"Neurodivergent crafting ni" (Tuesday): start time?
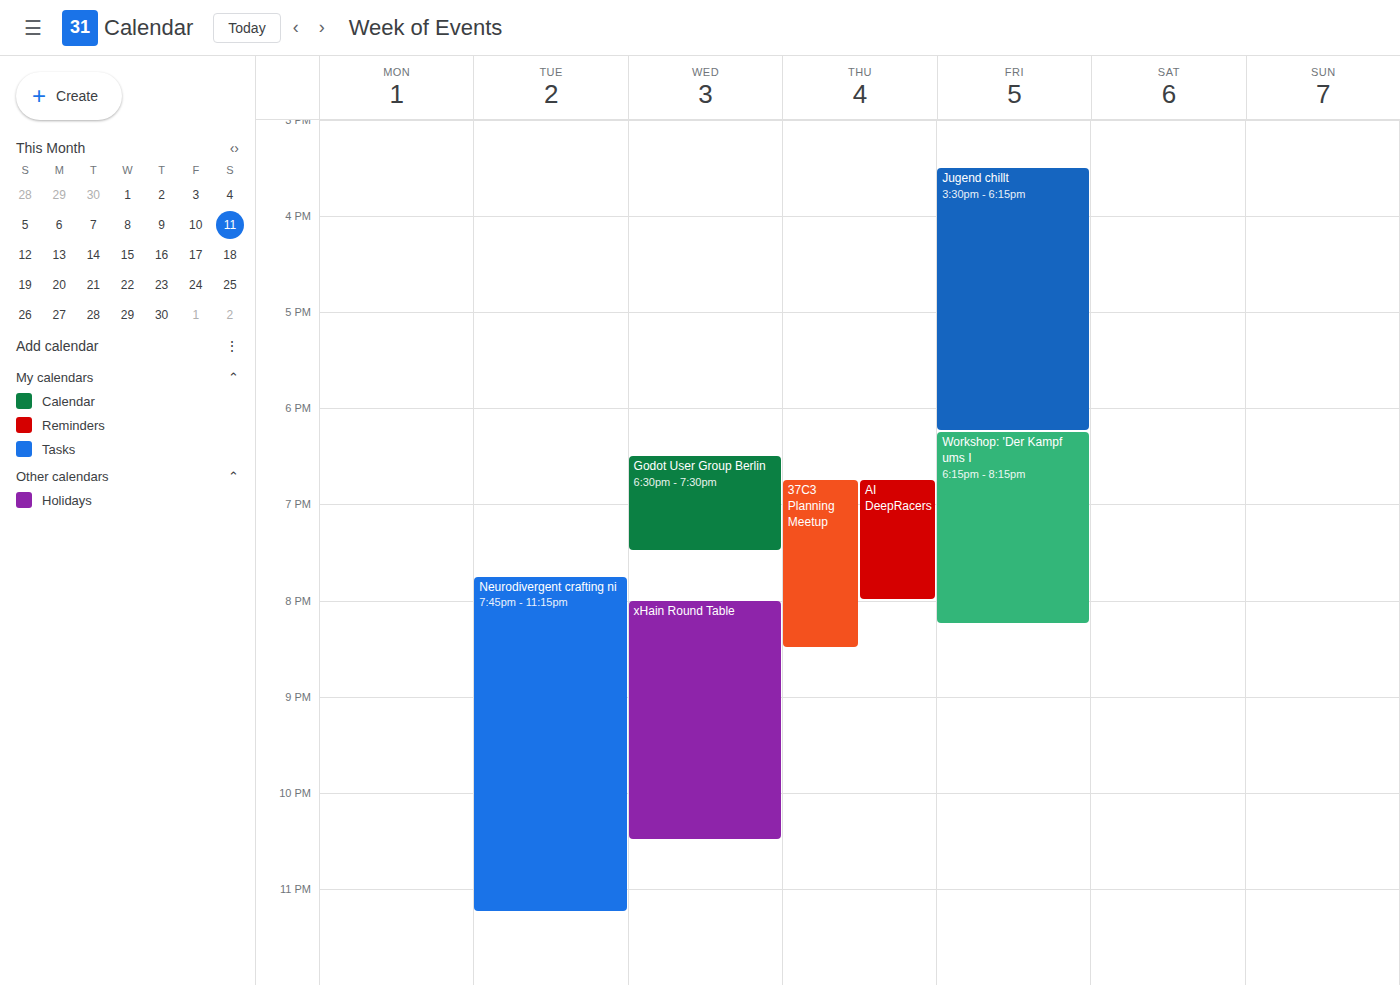
7:45 PM